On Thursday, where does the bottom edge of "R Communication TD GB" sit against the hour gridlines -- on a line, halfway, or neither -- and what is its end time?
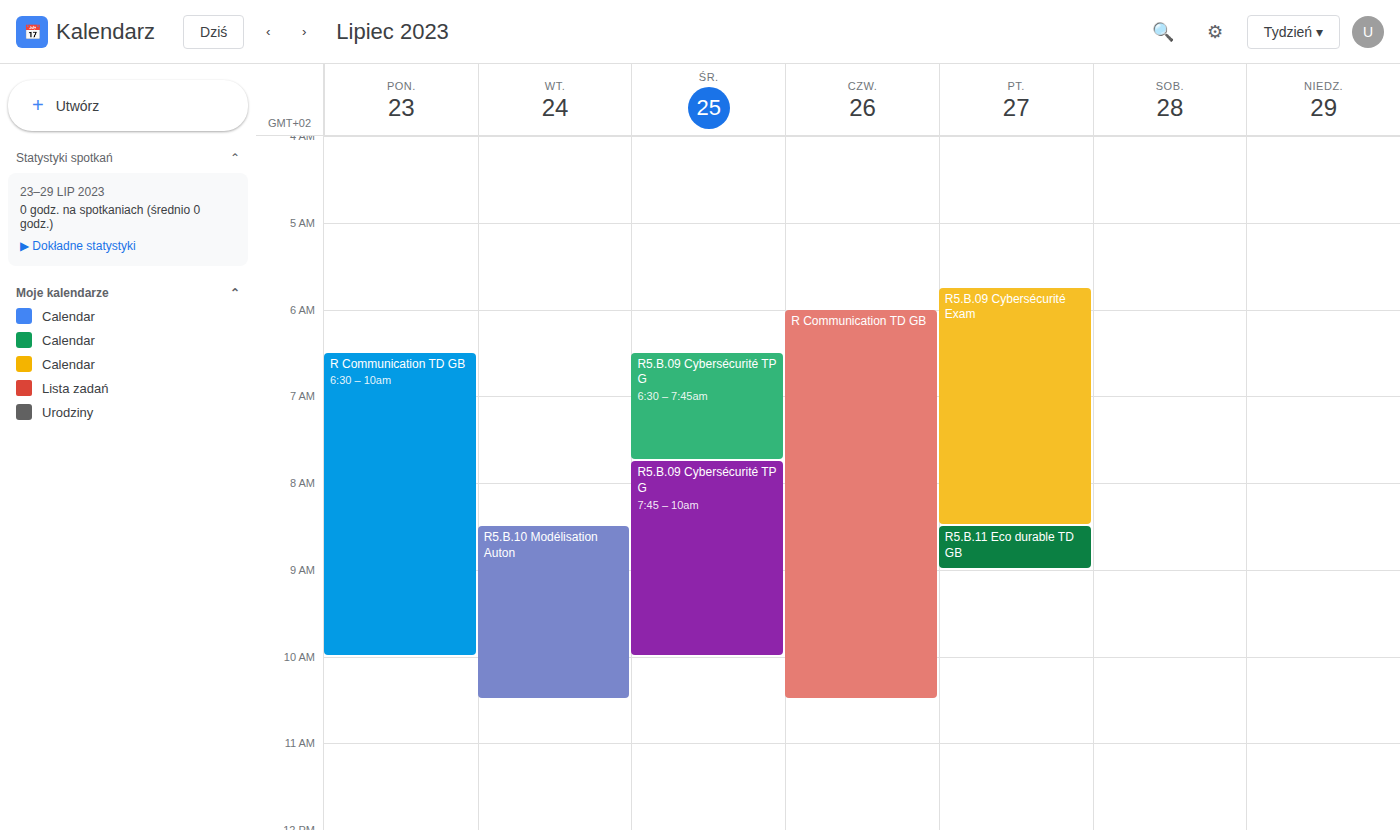
10:30 AM -- halfway between the 10 AM and 11 AM lines.